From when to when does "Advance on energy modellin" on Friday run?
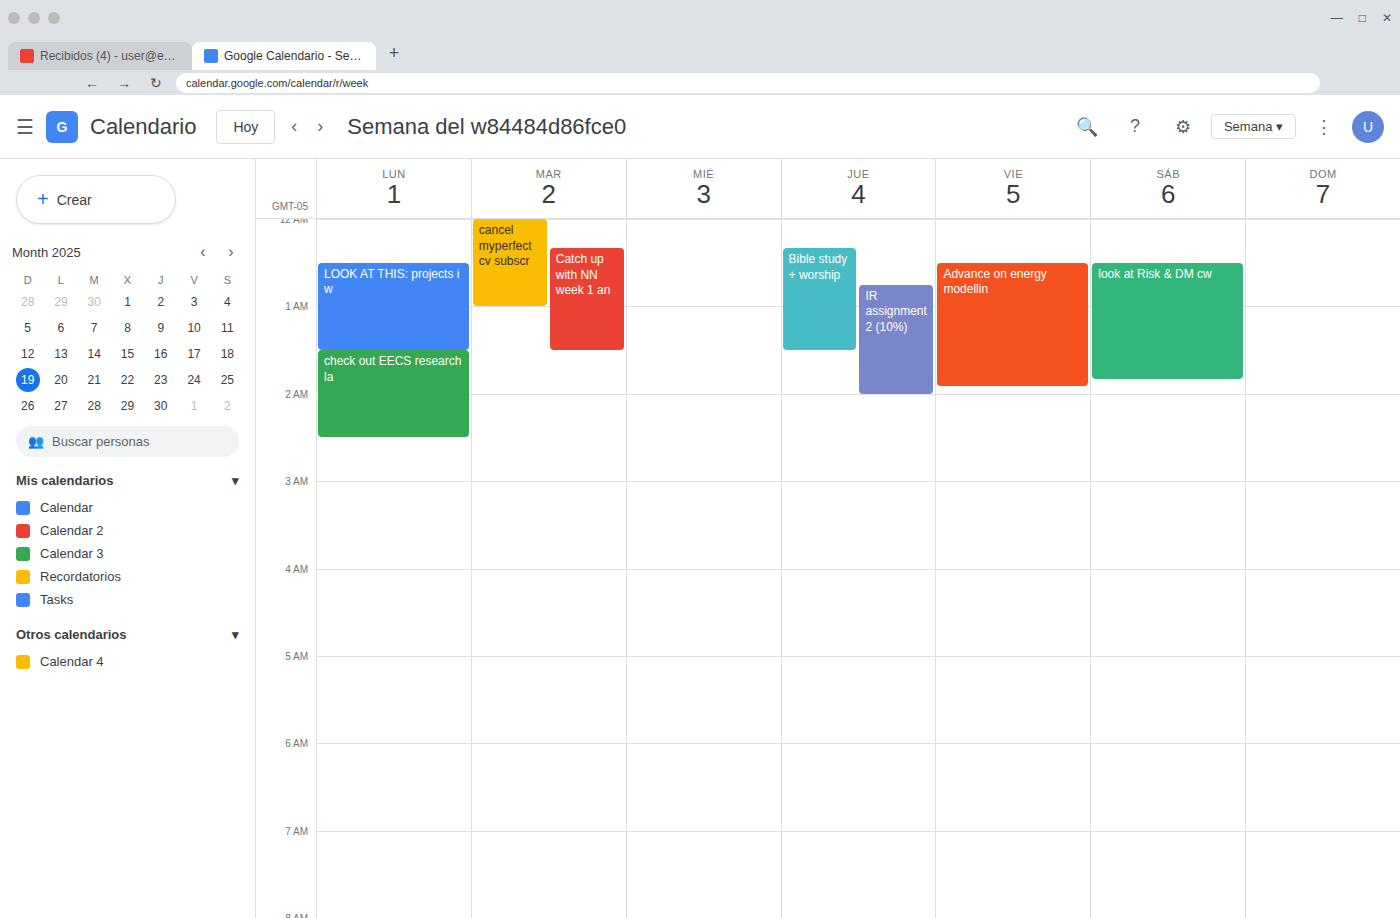
12:30 AM to 1:55 AM